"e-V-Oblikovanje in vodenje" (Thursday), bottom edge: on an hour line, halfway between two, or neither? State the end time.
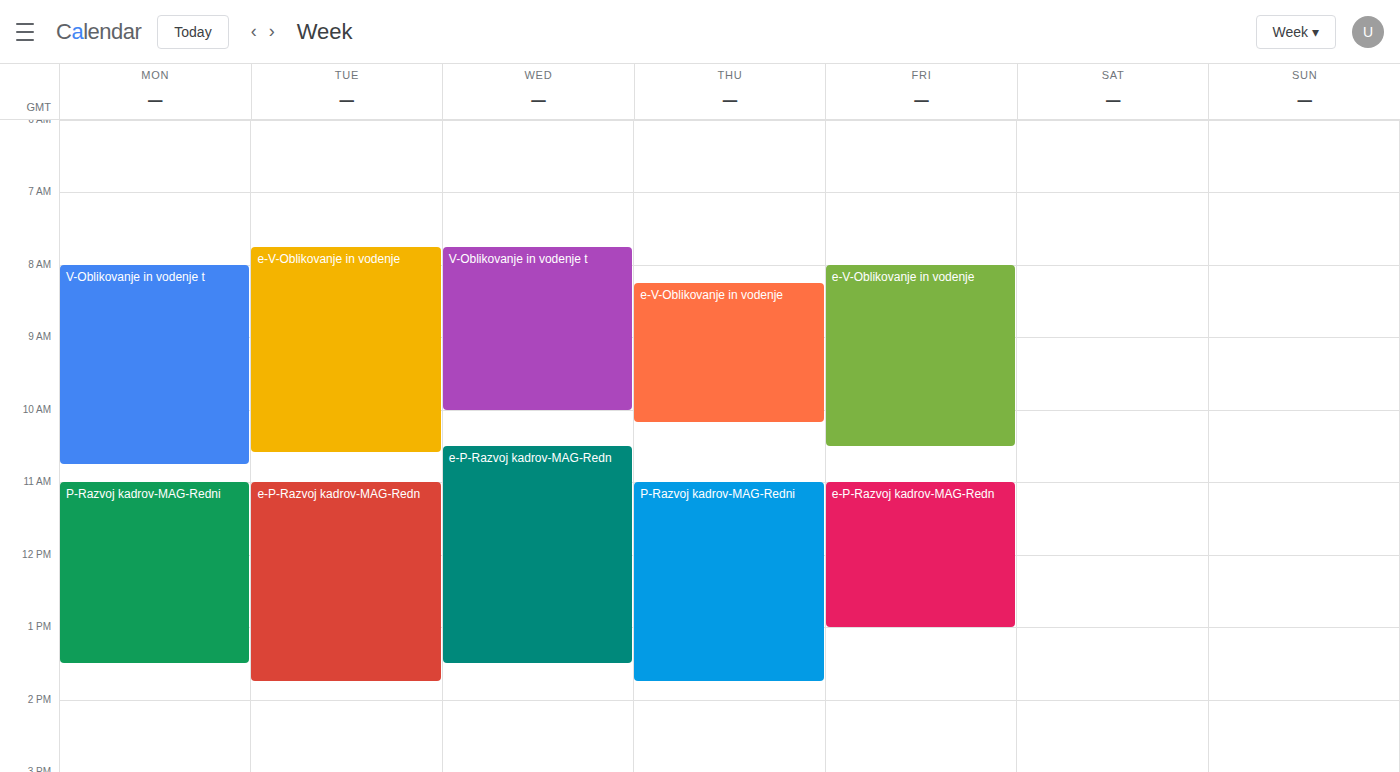
10:10 -- neither: 10 minutes below the 10:00 line and 50 minutes above the 11:00 line.